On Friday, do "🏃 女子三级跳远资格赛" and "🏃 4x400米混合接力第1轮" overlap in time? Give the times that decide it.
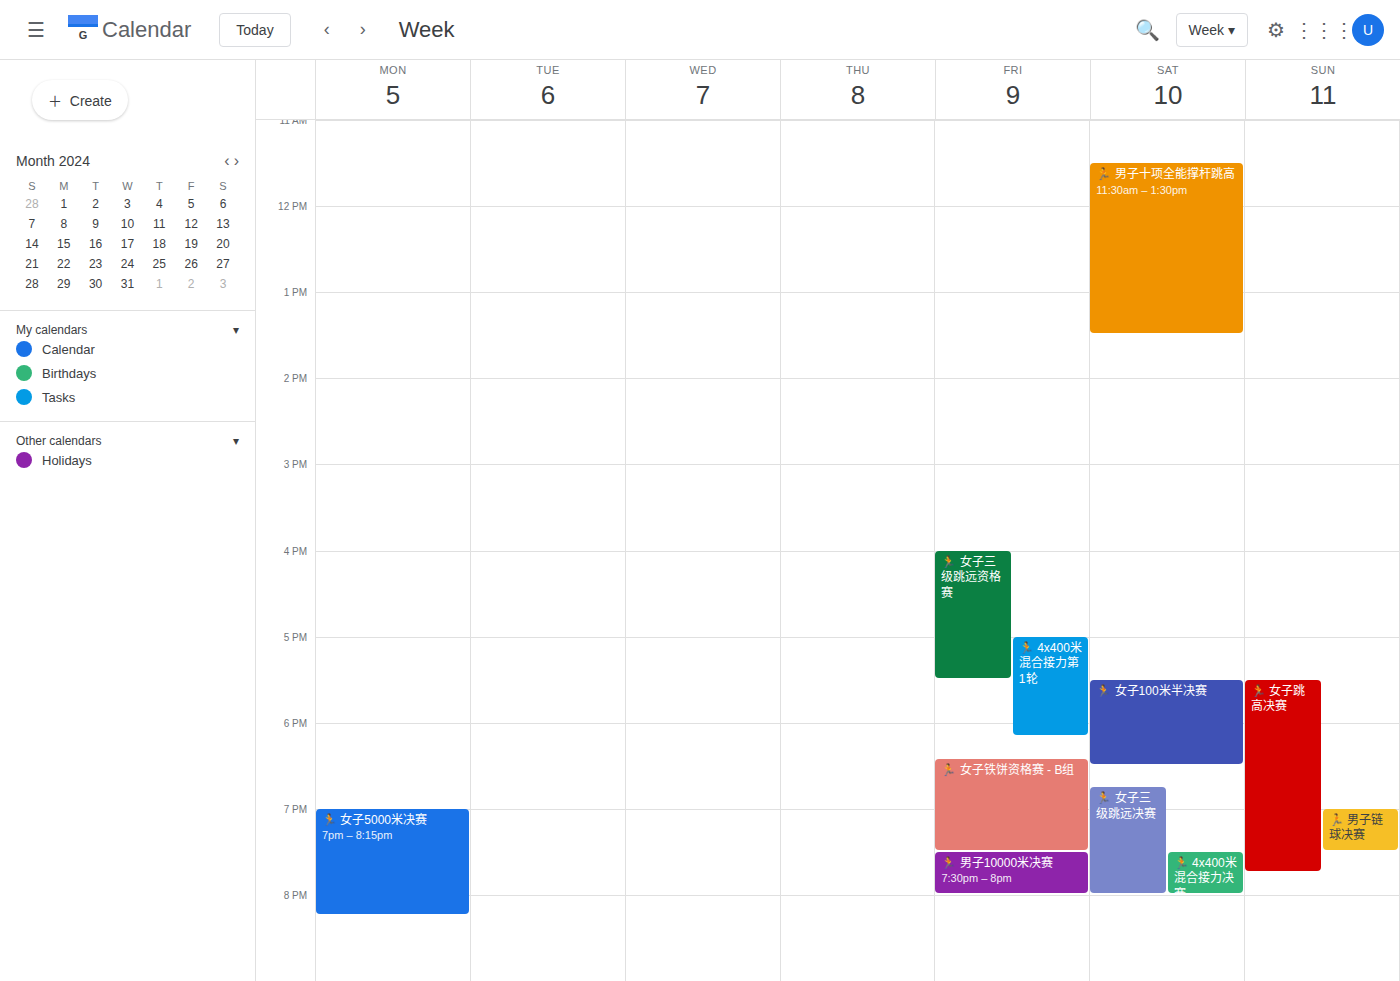
"🏃 4x400米混合接力第1轮" starts at 5:00 PM, before "🏃 女子三级跳远资格赛" ends at 5:30 PM -- they overlap.